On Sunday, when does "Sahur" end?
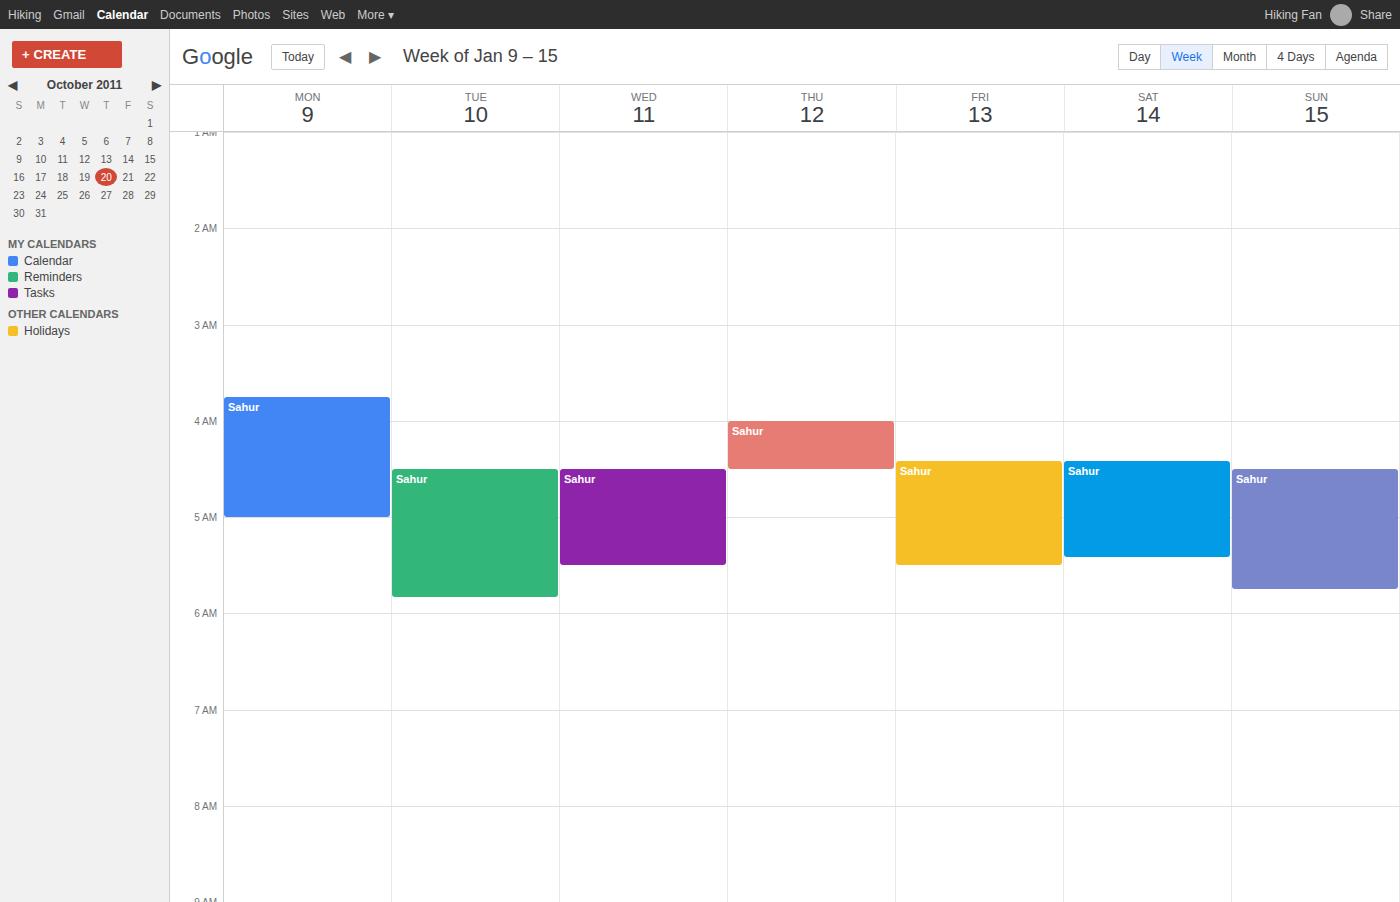
5:45 AM